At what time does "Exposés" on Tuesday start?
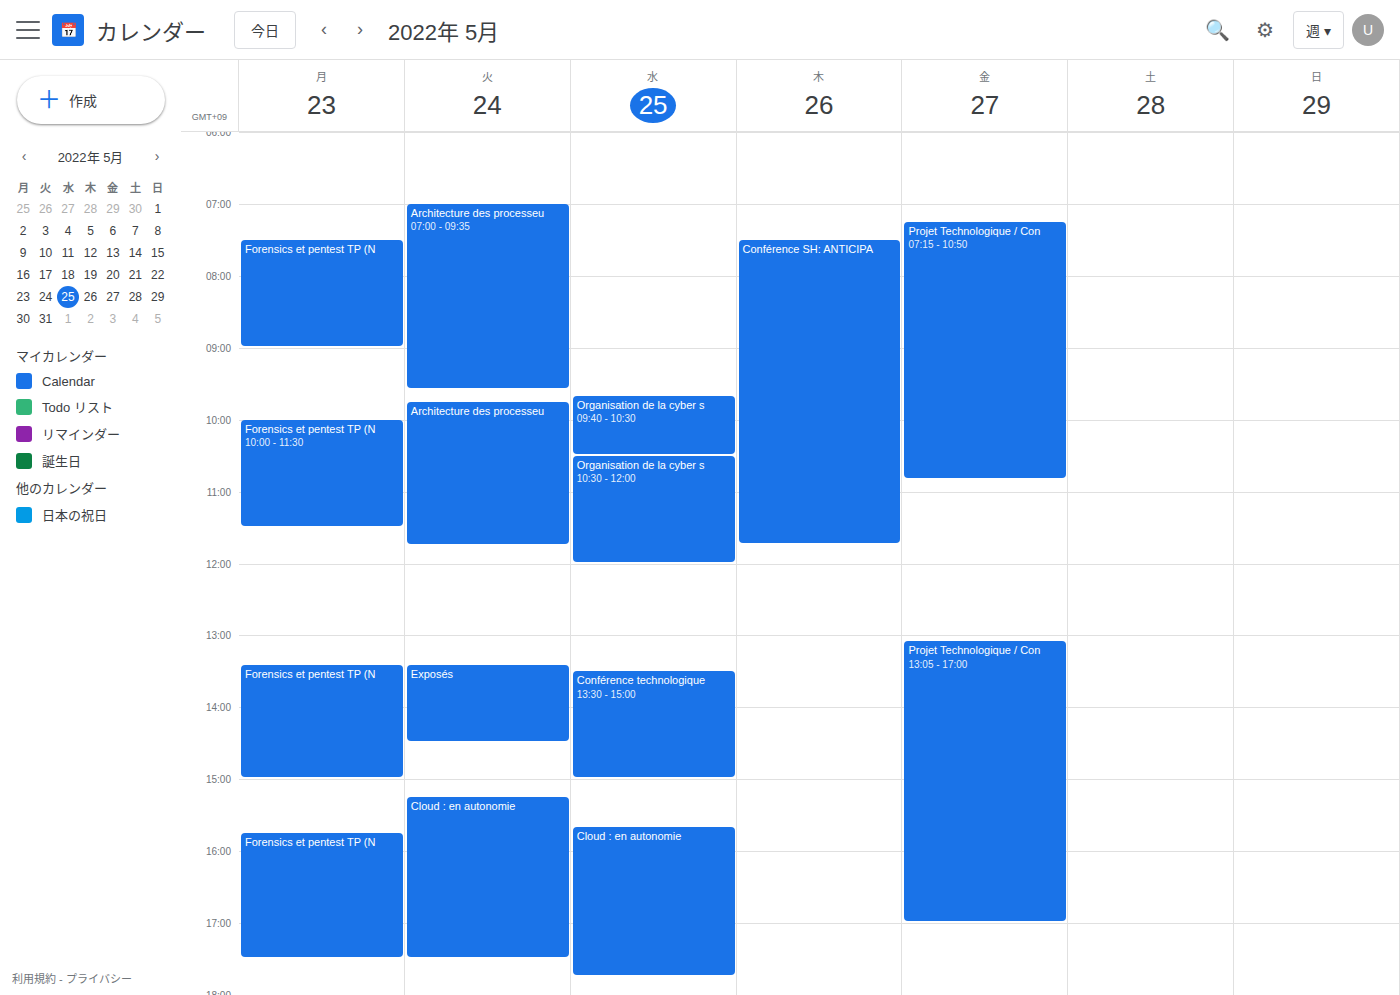
1:25 PM